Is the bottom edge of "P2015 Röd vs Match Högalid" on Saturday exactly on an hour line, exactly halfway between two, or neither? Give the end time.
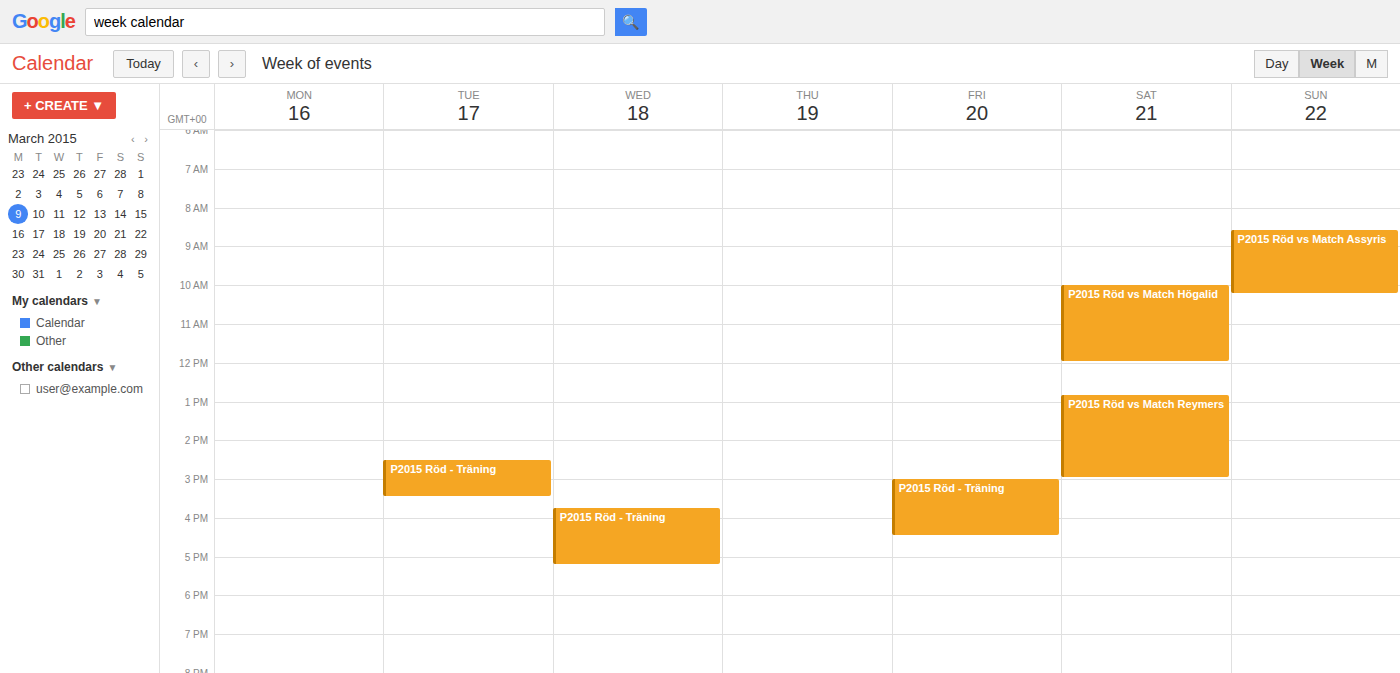
12:00 PM -- exactly on the 12 PM line.